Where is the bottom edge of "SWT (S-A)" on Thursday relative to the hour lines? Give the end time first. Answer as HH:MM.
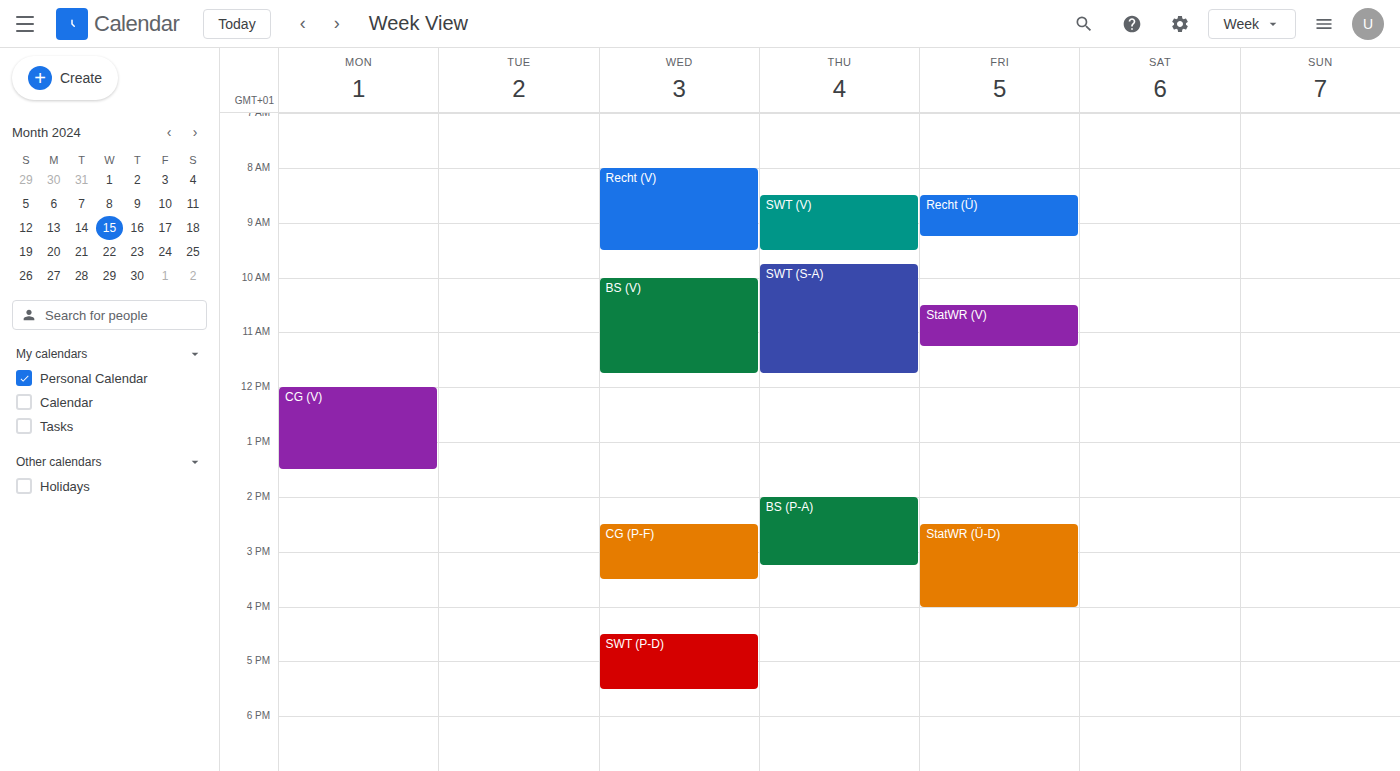
11:45 -- neither: three quarters of the way from the 11:00 line to the 12:00 line.